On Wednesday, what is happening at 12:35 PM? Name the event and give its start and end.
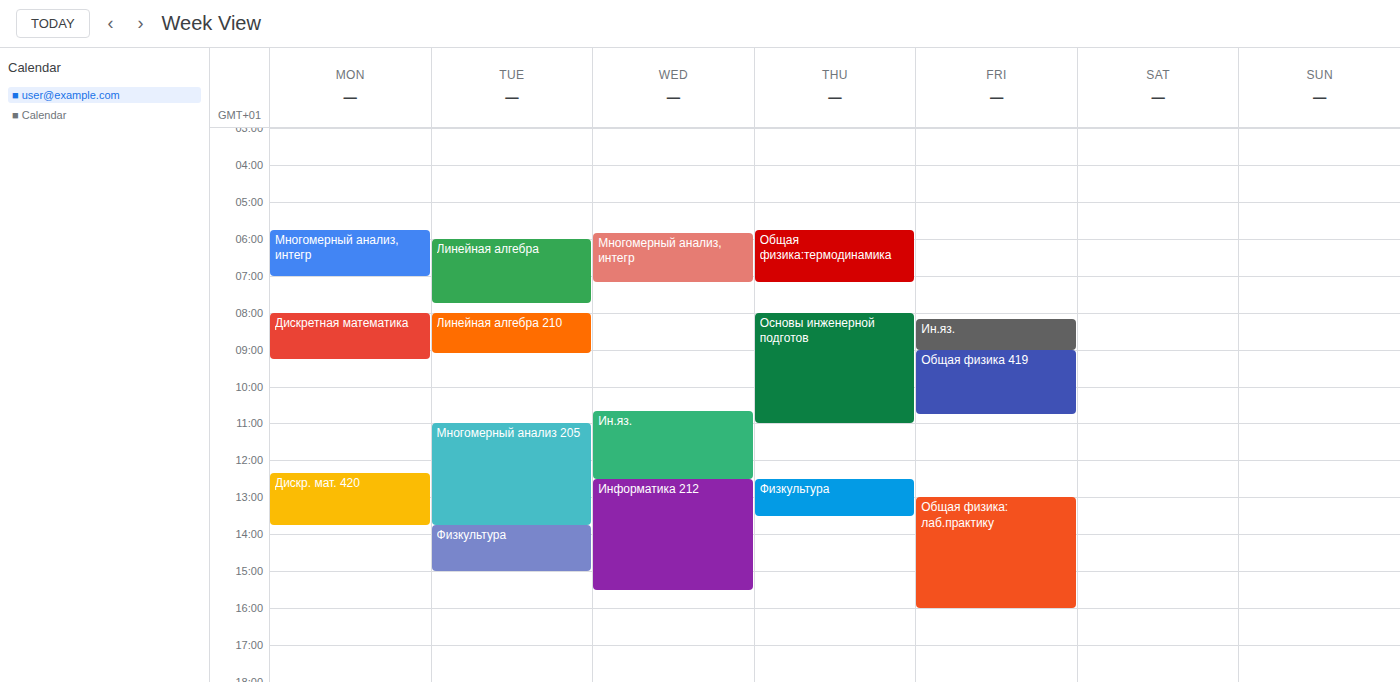
"Информатика 212", 12:30 PM to 3:30 PM